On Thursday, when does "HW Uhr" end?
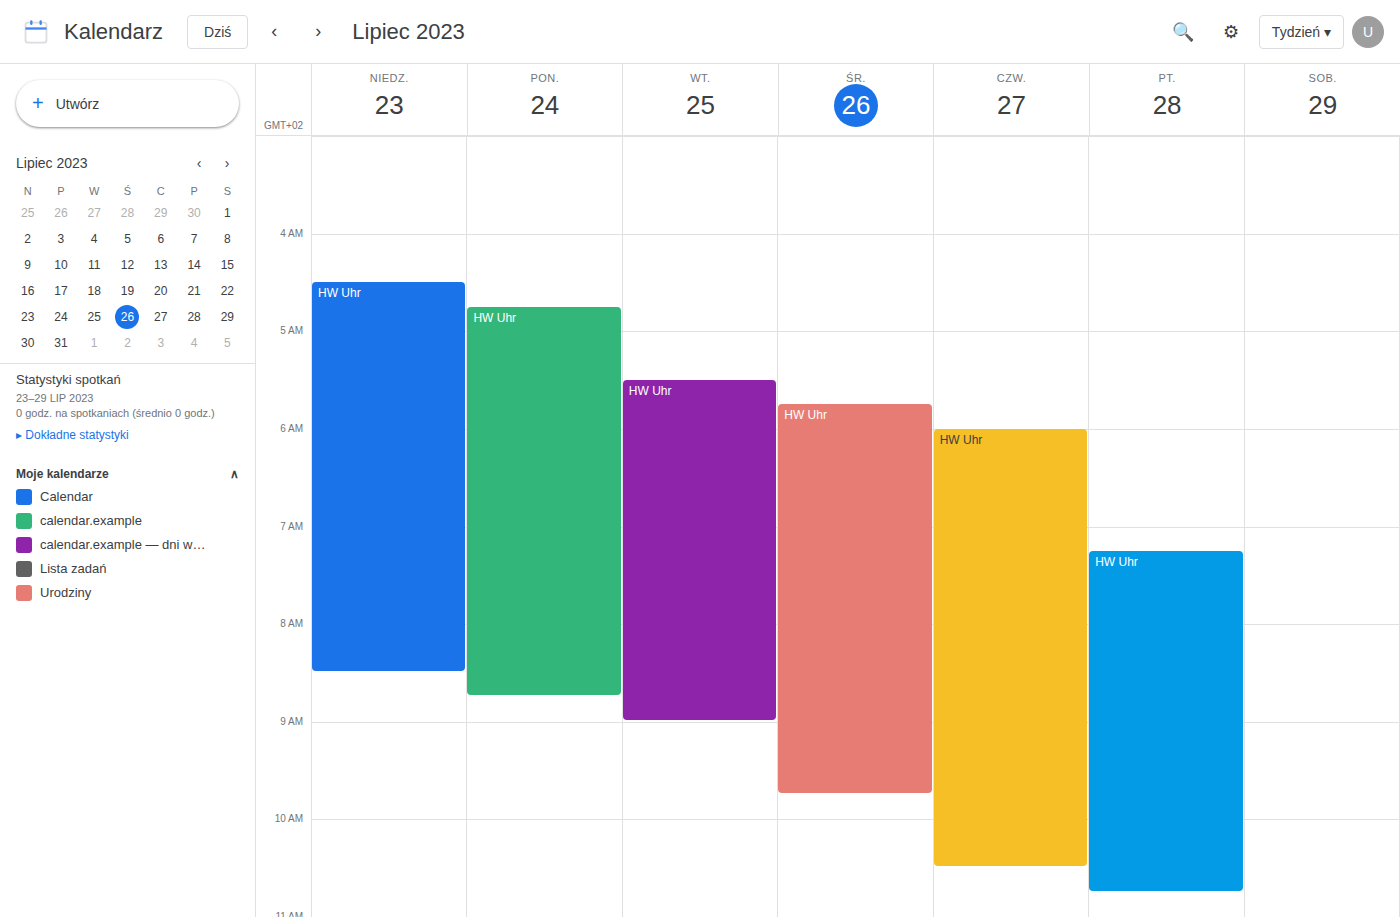
10:30 AM